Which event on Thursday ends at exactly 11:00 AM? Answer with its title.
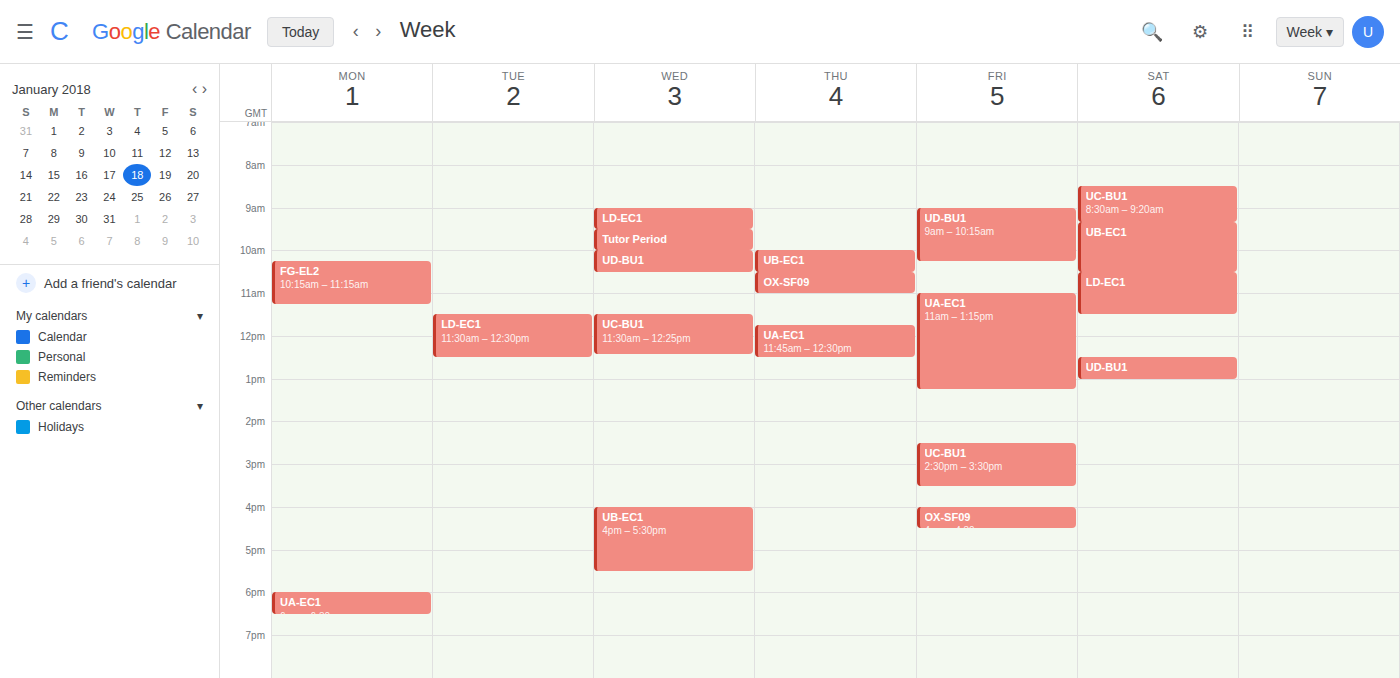
"OX-SF09"